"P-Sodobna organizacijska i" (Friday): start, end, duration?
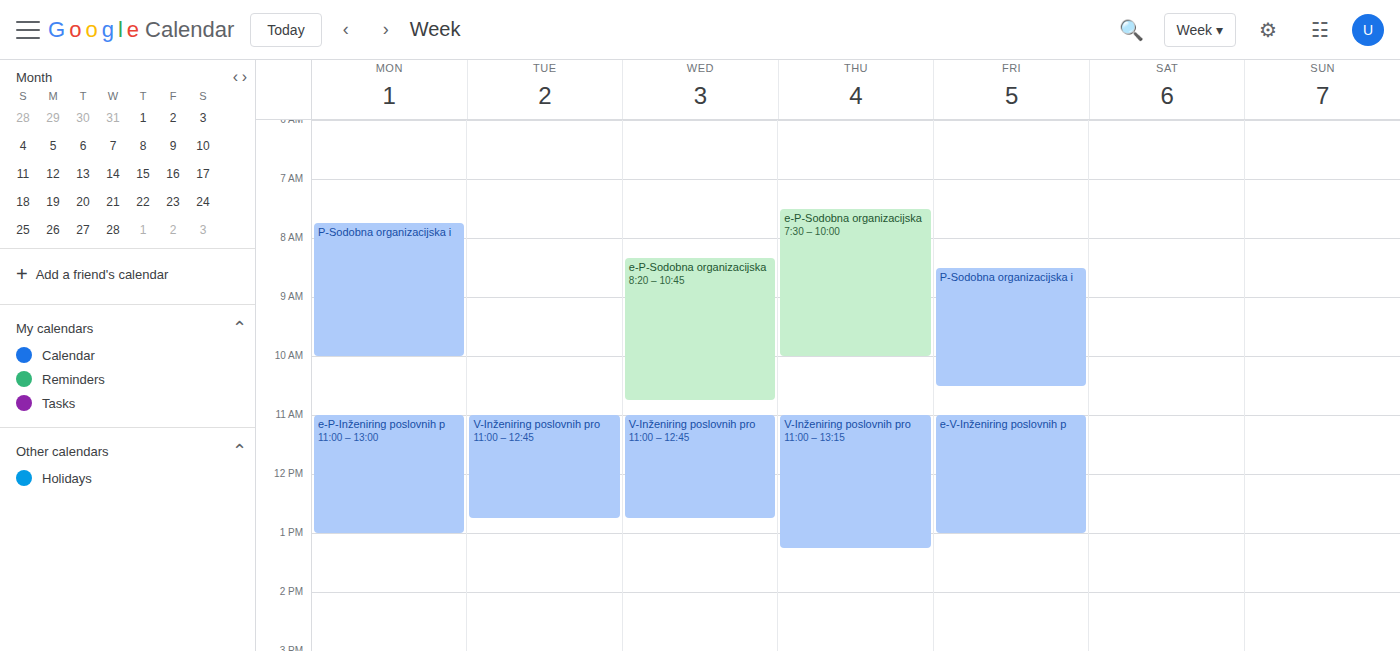
08:30 to 10:30, 2 hours